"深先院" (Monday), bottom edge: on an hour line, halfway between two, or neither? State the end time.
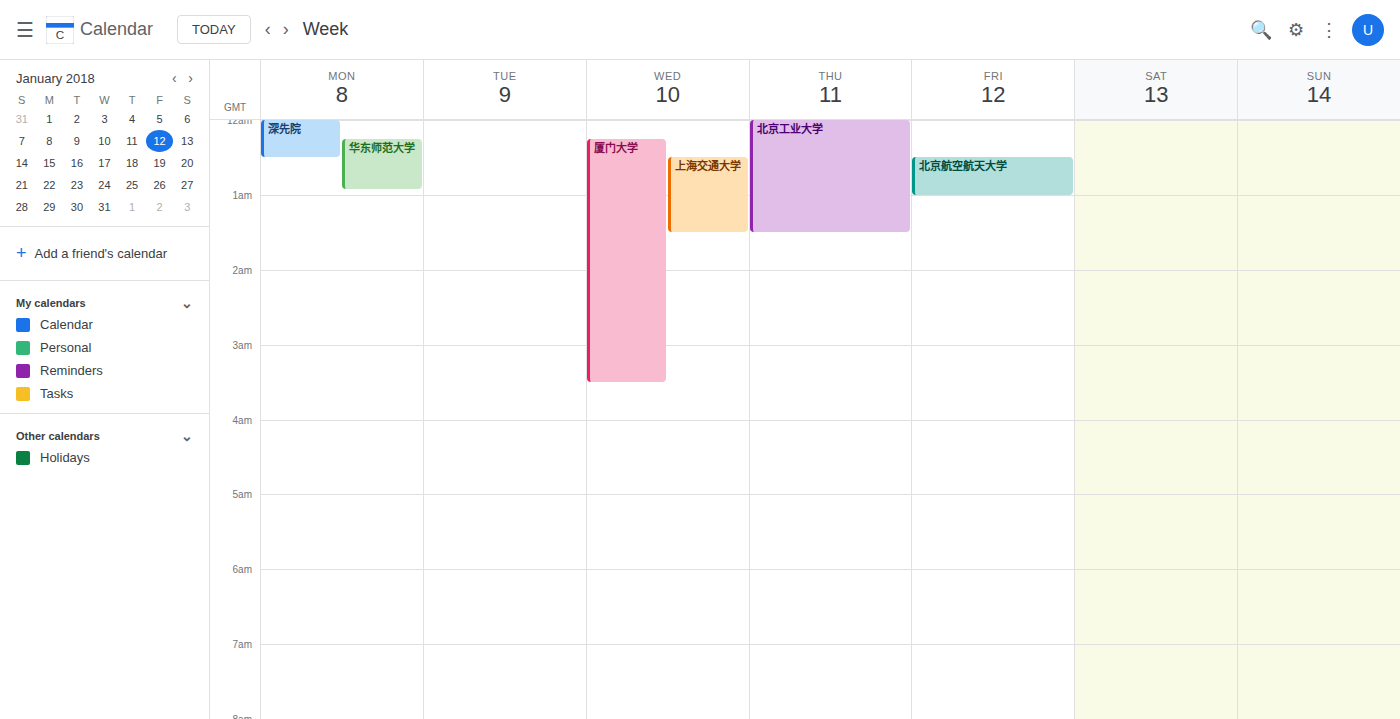
12:30 AM -- halfway between the 12 AM and 1 AM lines.